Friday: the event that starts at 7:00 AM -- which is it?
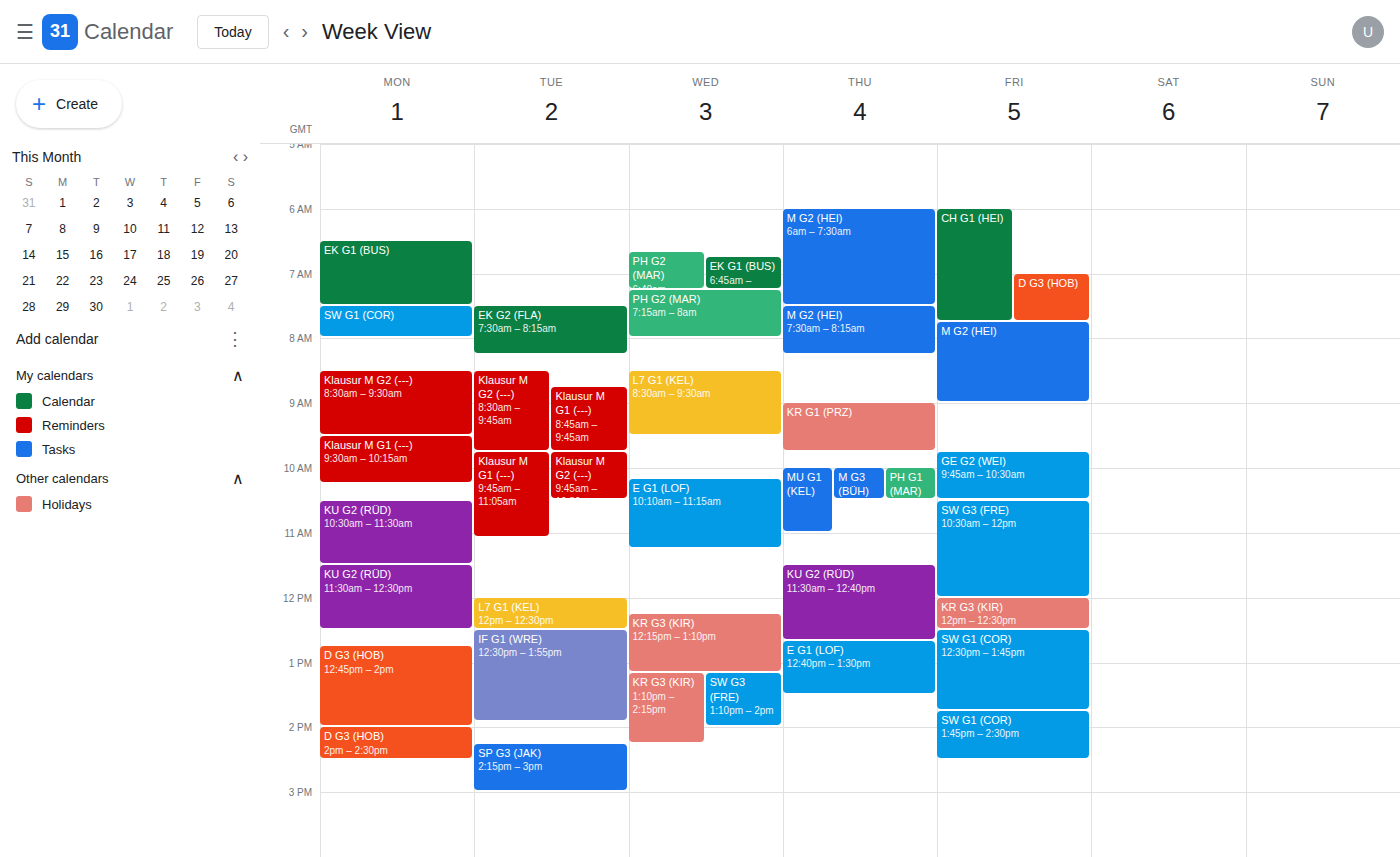
"D G3 (HOB)"